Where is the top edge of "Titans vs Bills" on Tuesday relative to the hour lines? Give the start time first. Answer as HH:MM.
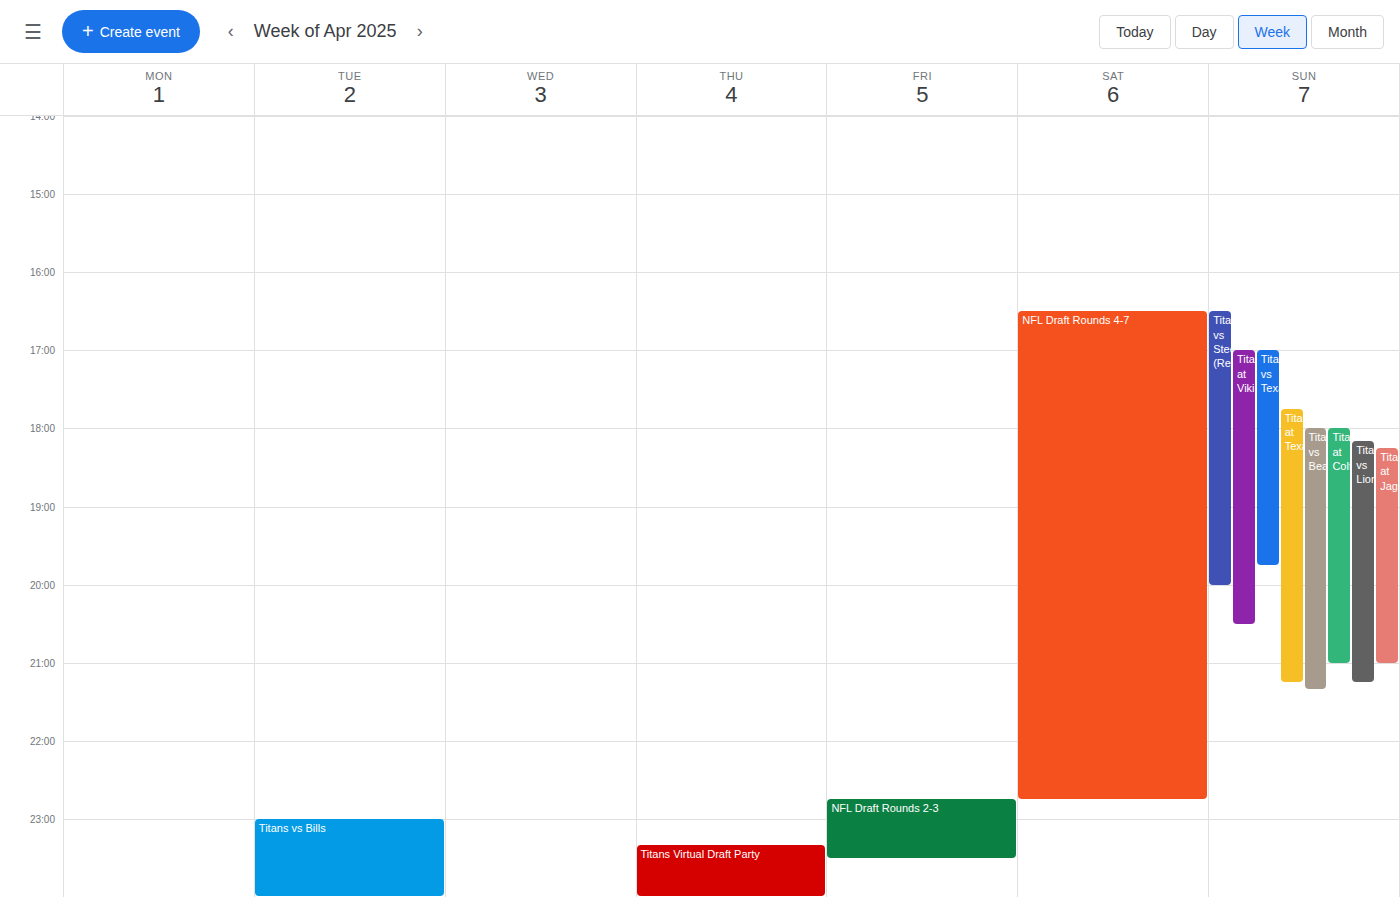
23:00 -- exactly on the 23:00 line.